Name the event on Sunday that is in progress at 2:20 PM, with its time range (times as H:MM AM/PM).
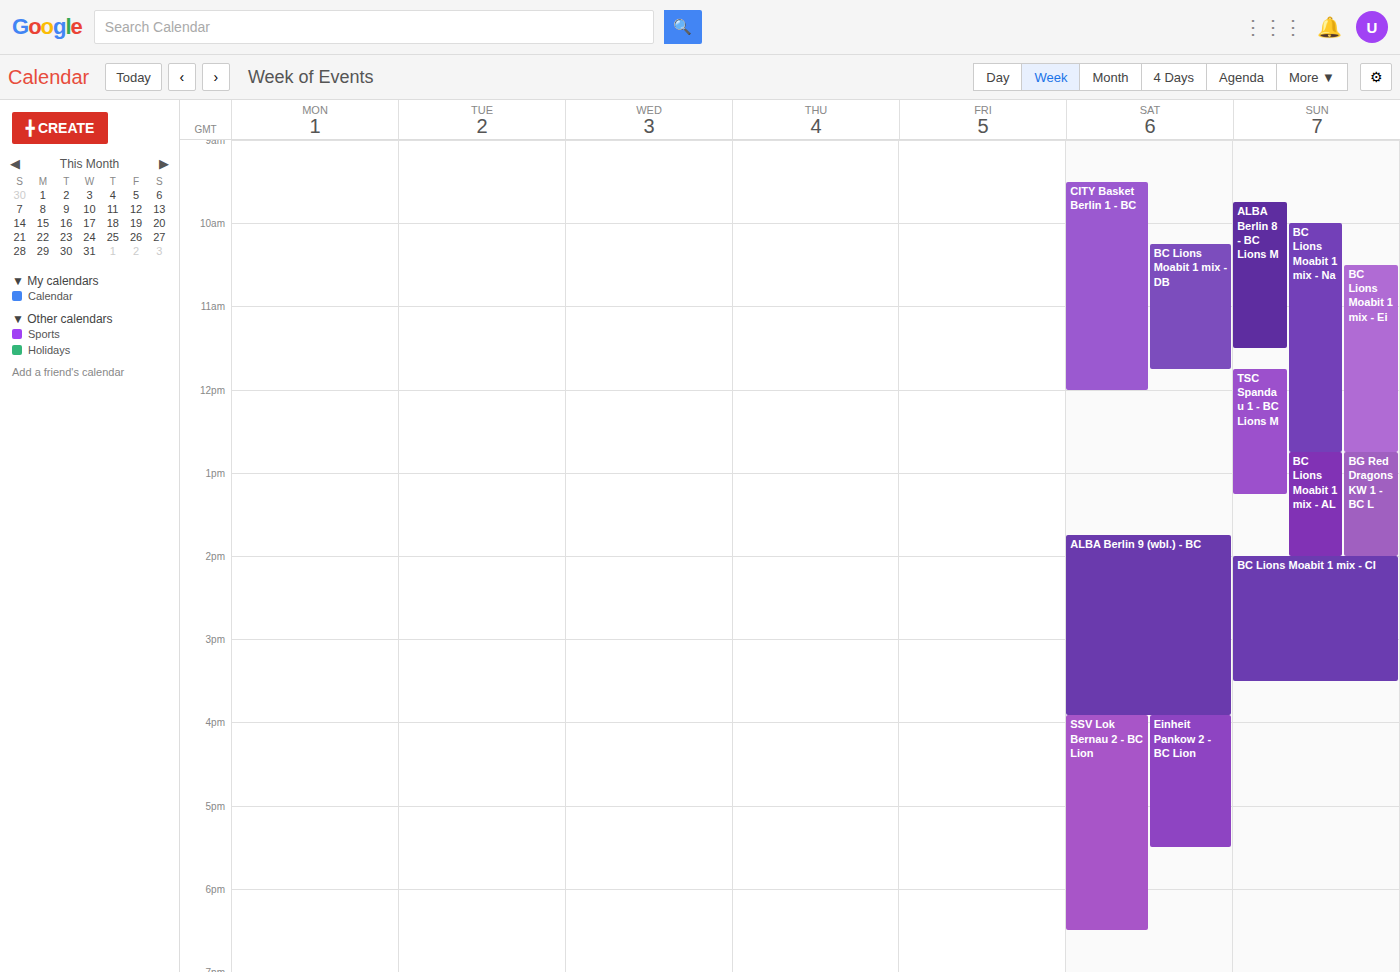
"BC Lions Moabit 1 mix - CI", 2:00 PM to 3:30 PM